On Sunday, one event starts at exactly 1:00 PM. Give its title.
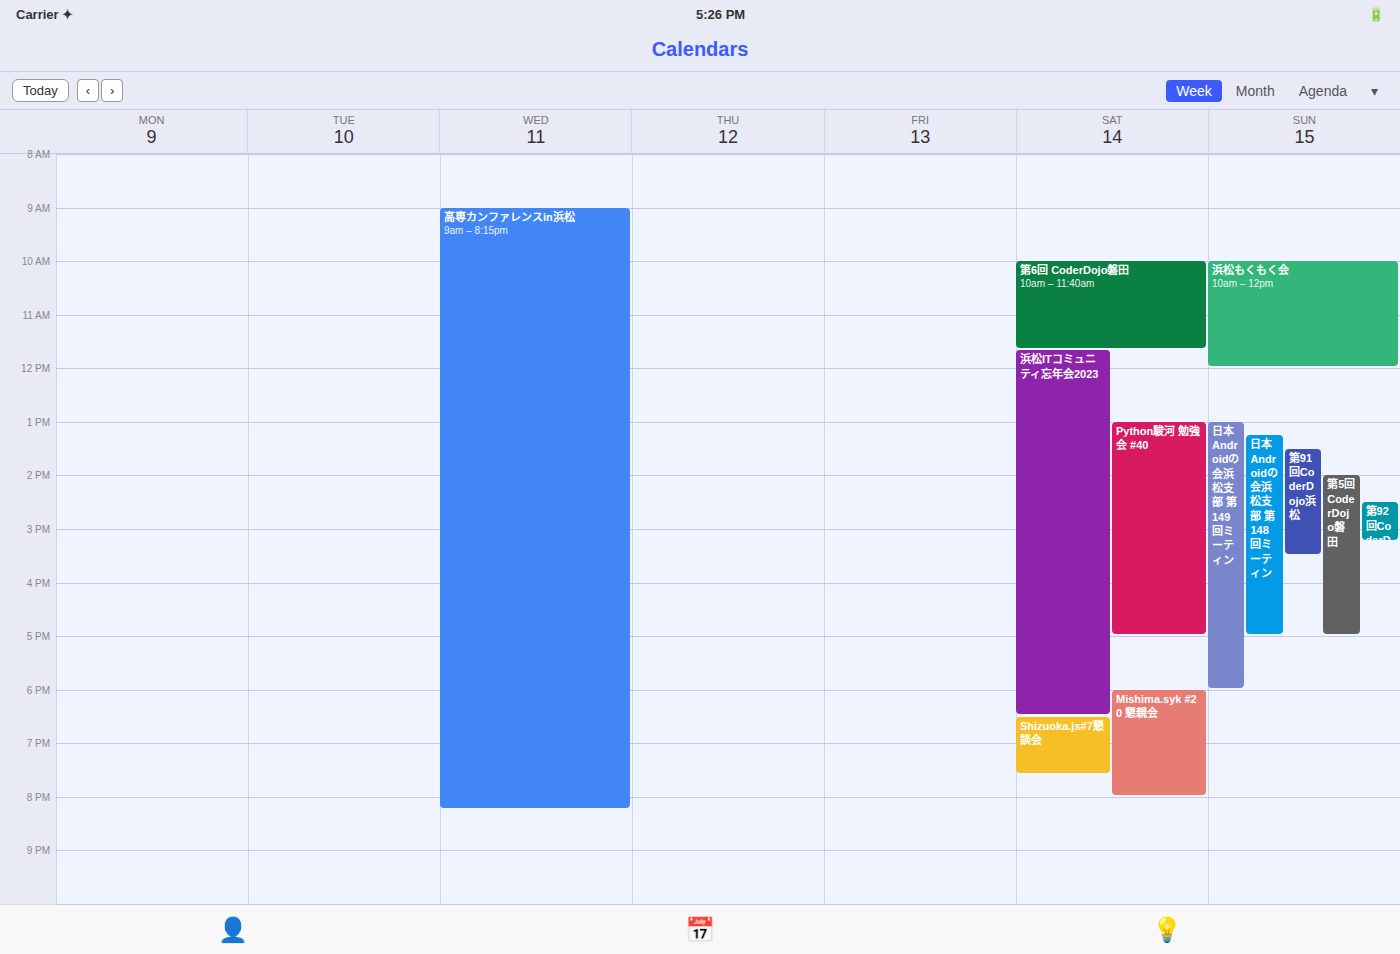
"日本Androidの会浜松支部 第149回ミーティン"